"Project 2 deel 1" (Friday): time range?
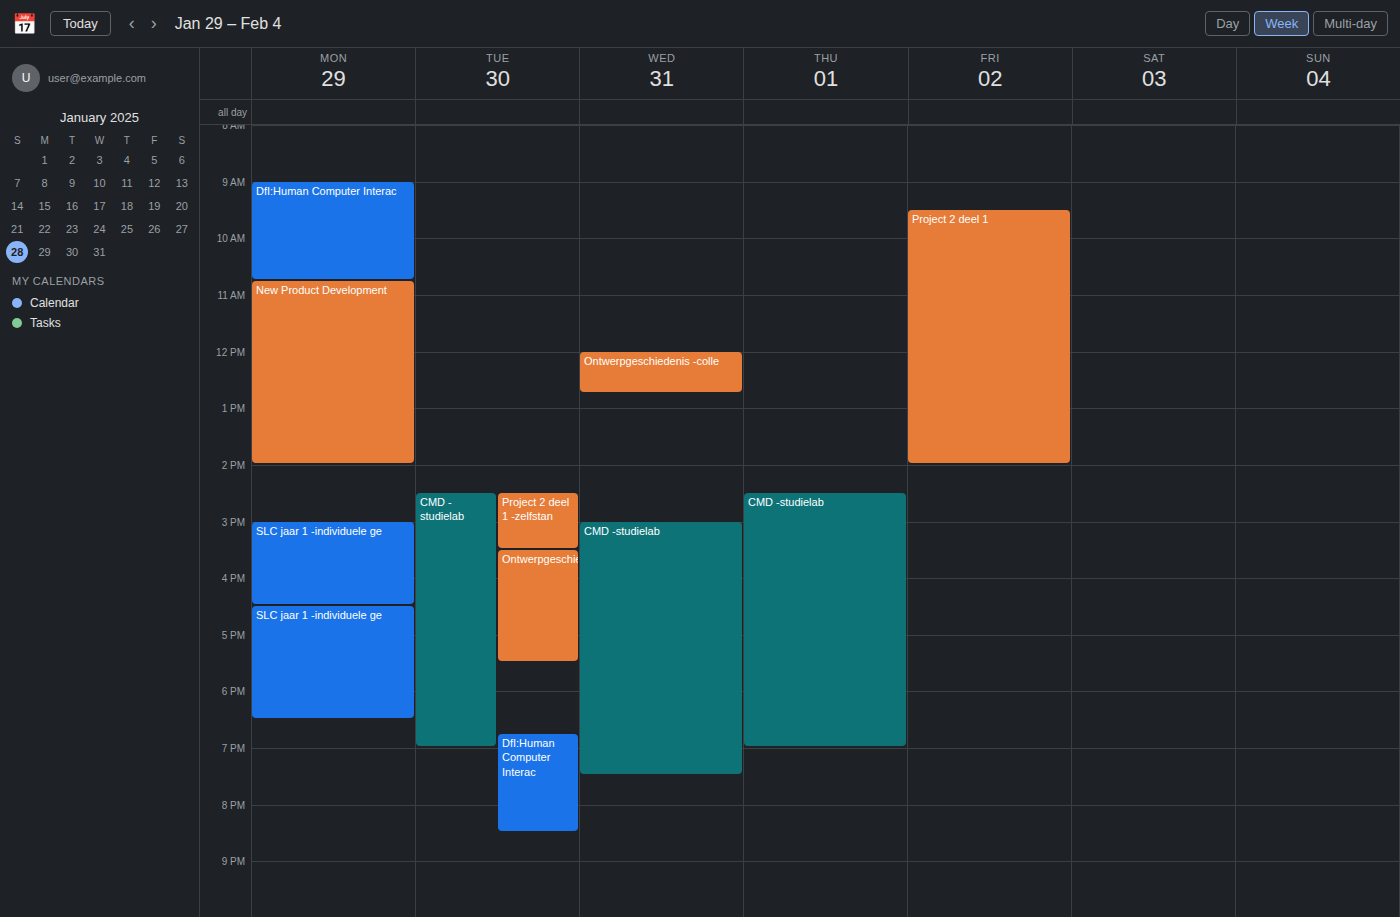
9:30 AM to 2:00 PM